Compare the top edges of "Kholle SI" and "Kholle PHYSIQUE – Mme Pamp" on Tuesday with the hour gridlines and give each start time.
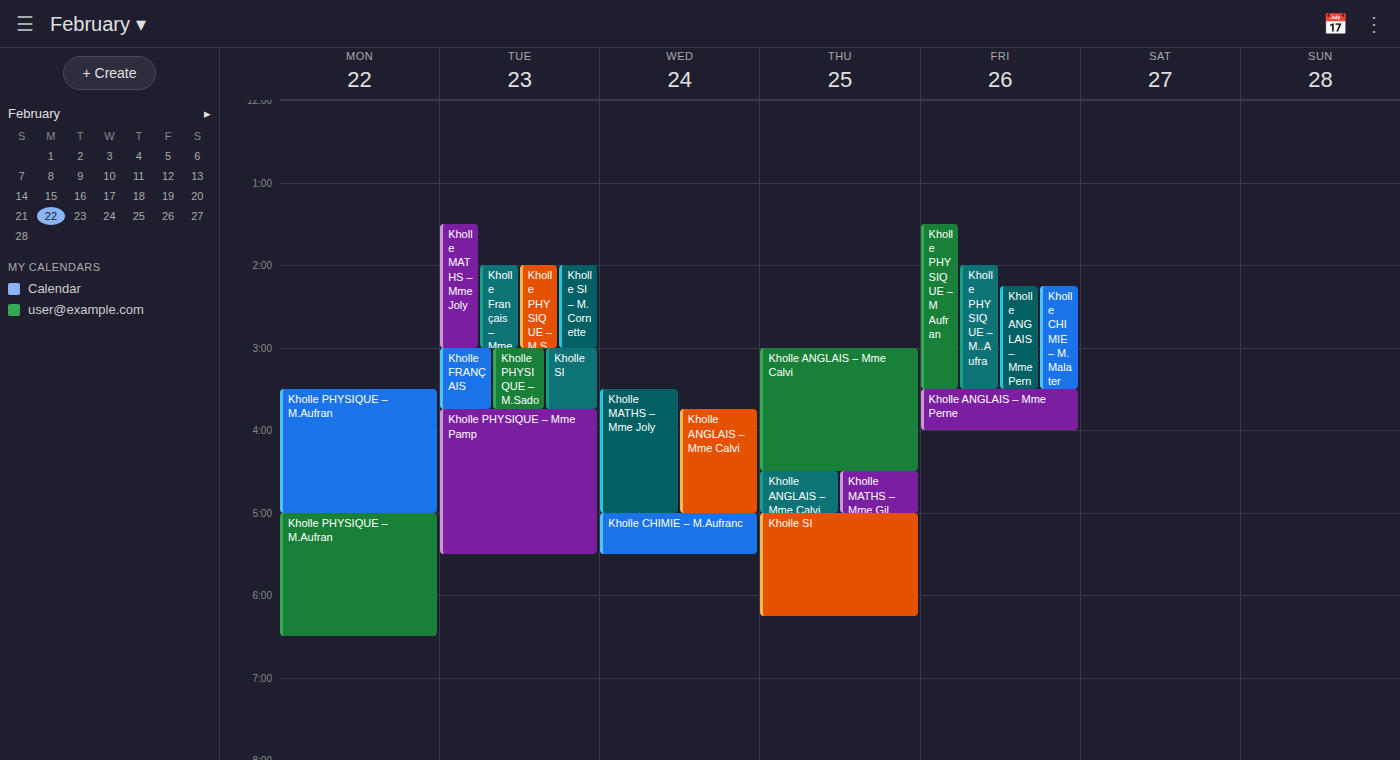
"Kholle SI": 3:00 PM, exactly on the 3 PM line. "Kholle PHYSIQUE – Mme Pamp": 3:45 PM, neither: three quarters of the way from the 3 PM line to the 4 PM line.